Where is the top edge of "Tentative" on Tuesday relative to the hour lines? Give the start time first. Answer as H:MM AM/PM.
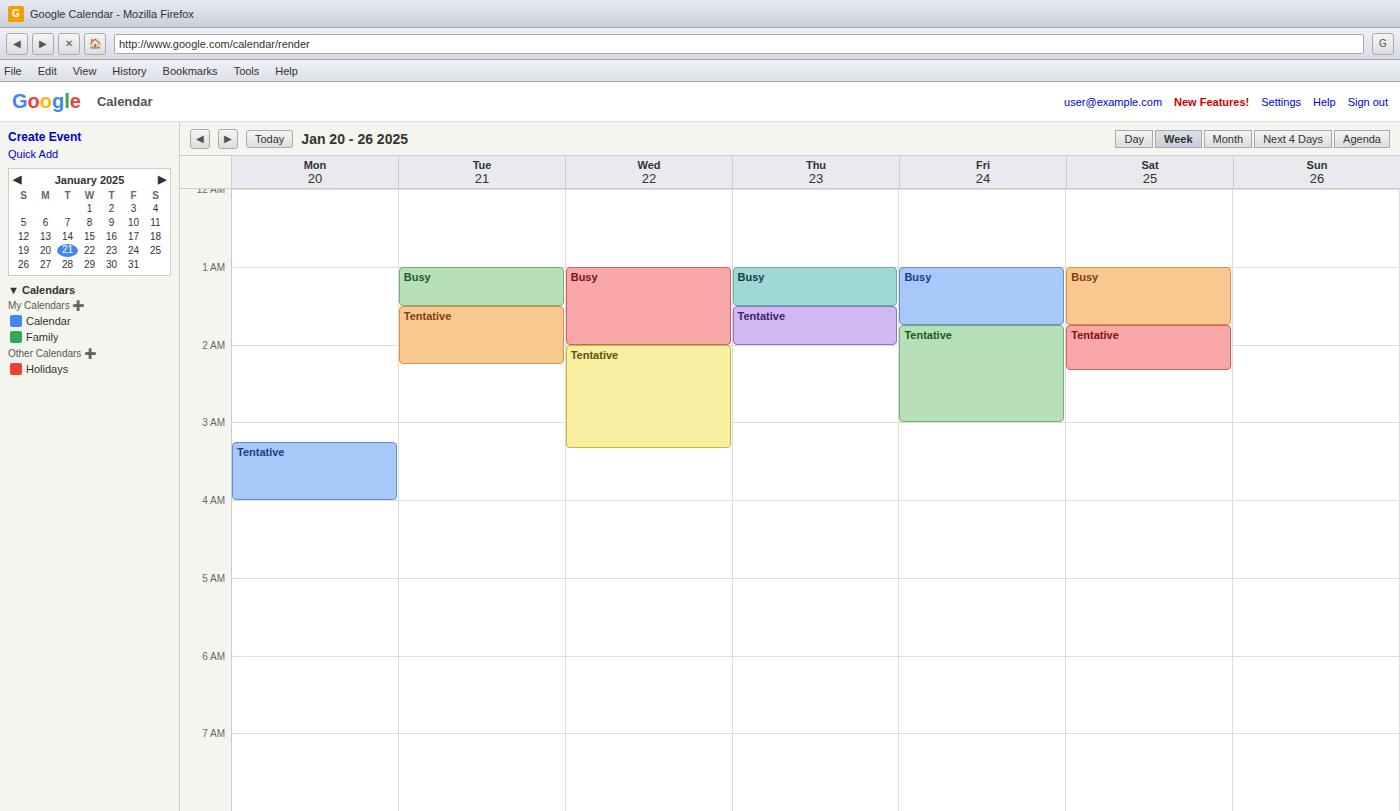
1:30 AM -- halfway between the 1 AM and 2 AM lines.